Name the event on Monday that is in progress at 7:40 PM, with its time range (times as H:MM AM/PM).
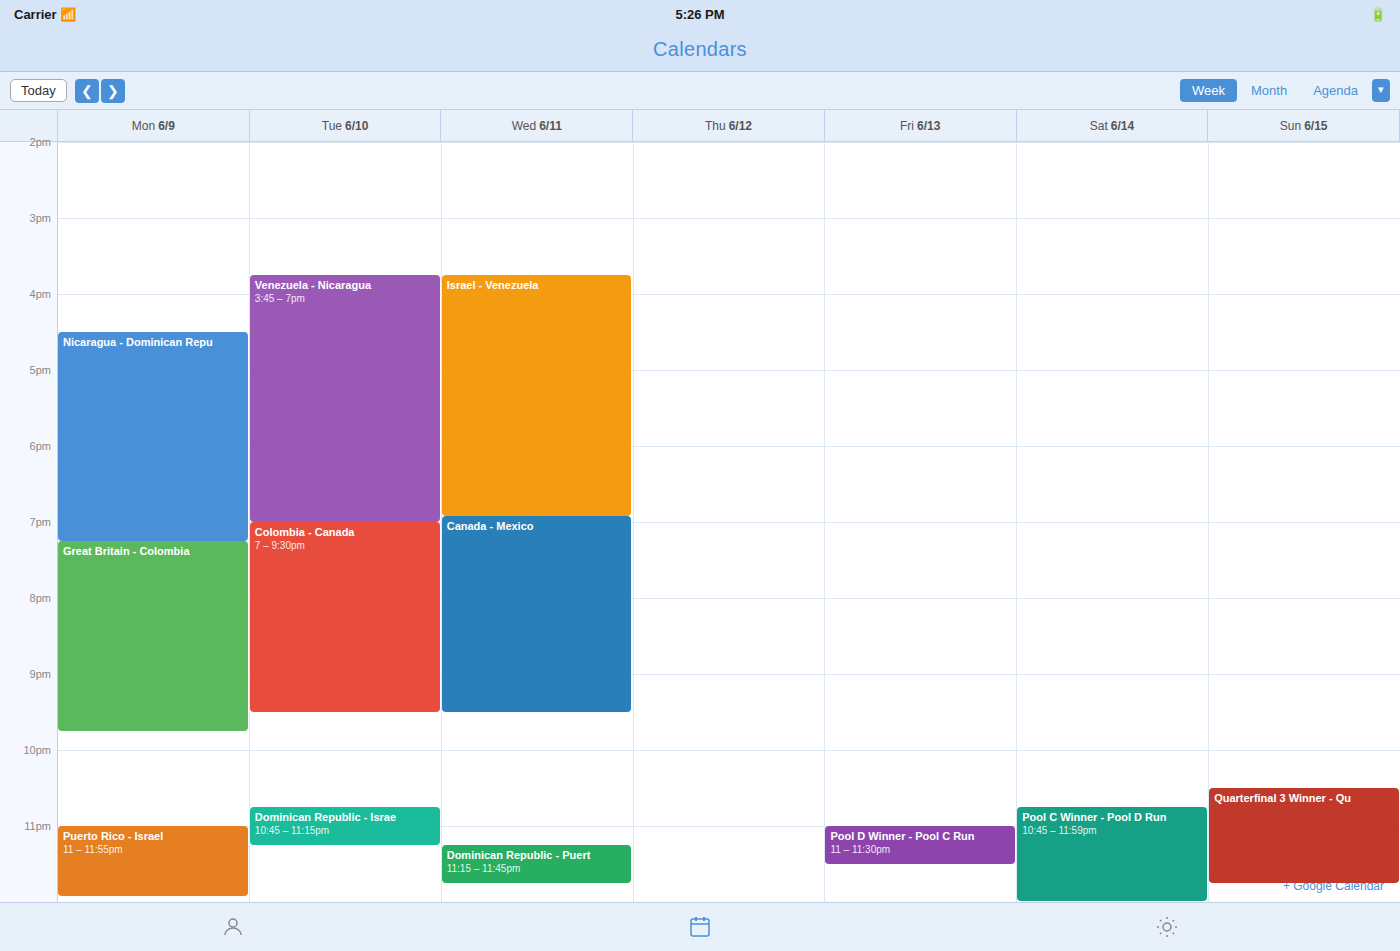
"Great Britain - Colombia", 7:15 PM to 9:45 PM